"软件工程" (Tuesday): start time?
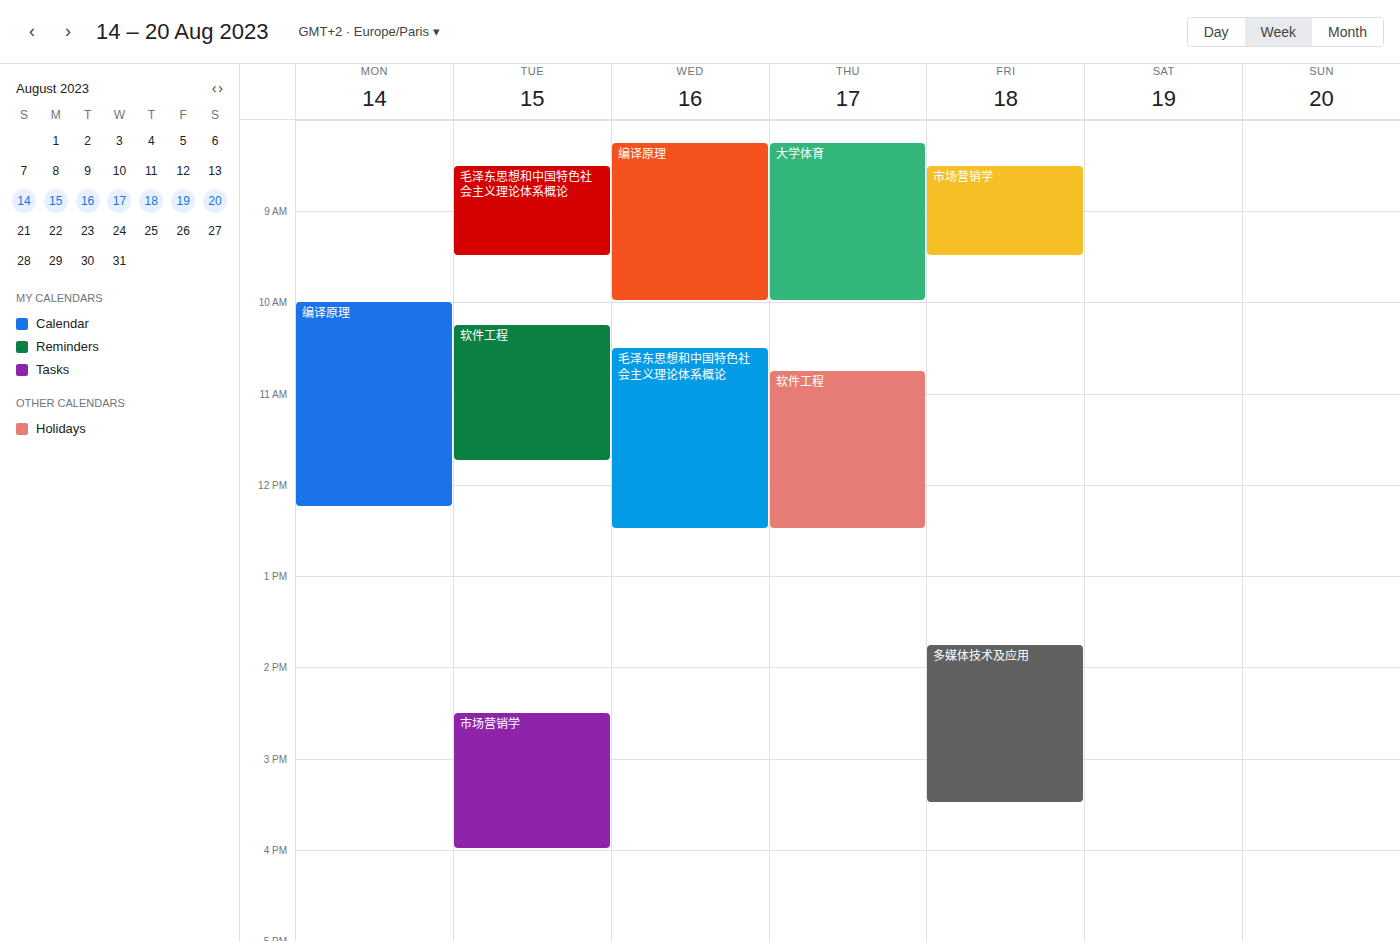
10:15 AM